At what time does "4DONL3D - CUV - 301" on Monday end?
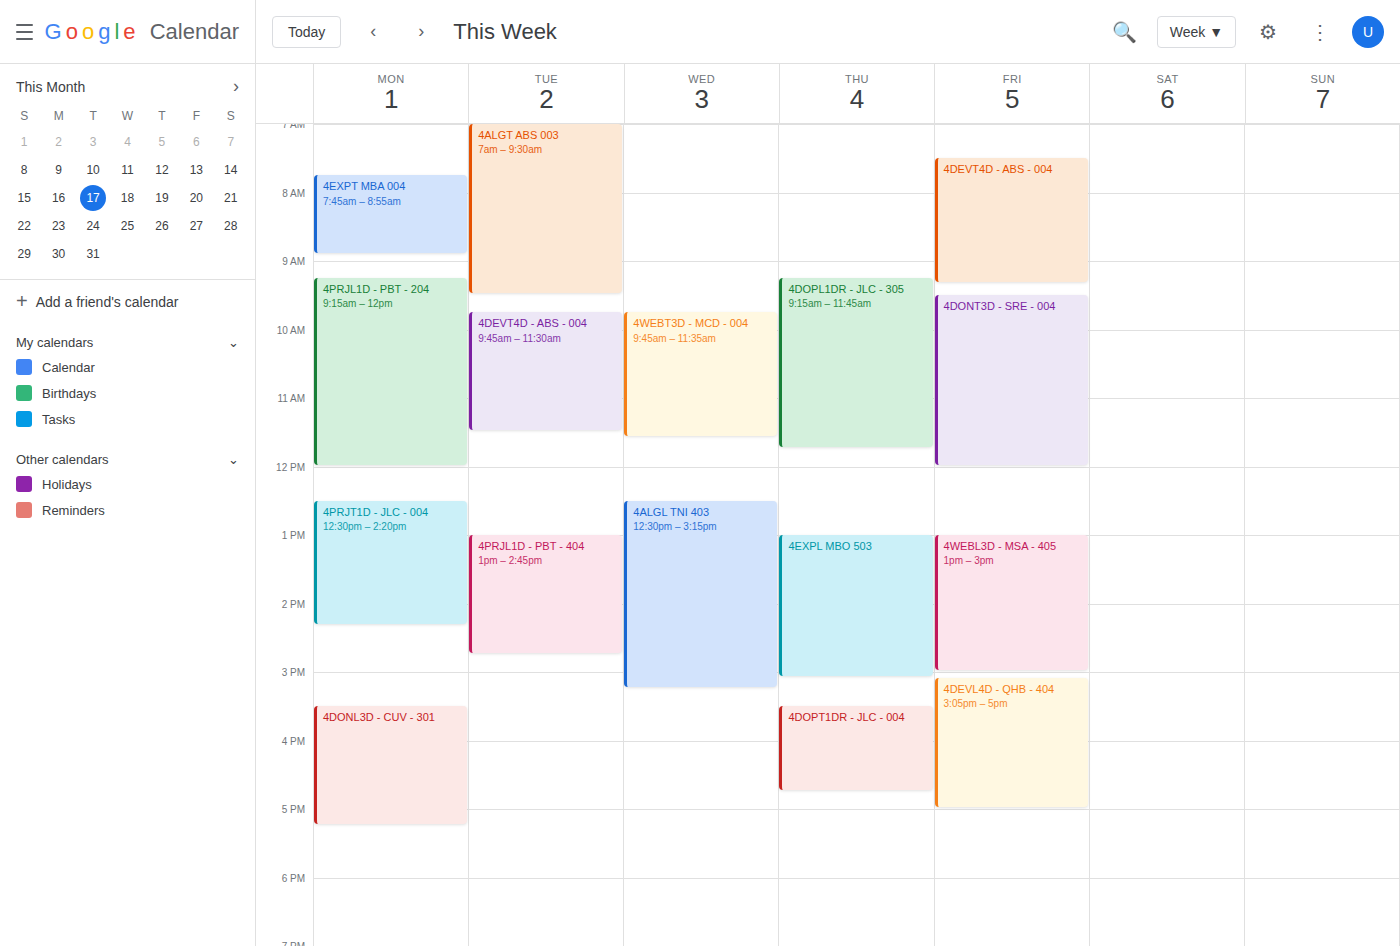
5:15 PM